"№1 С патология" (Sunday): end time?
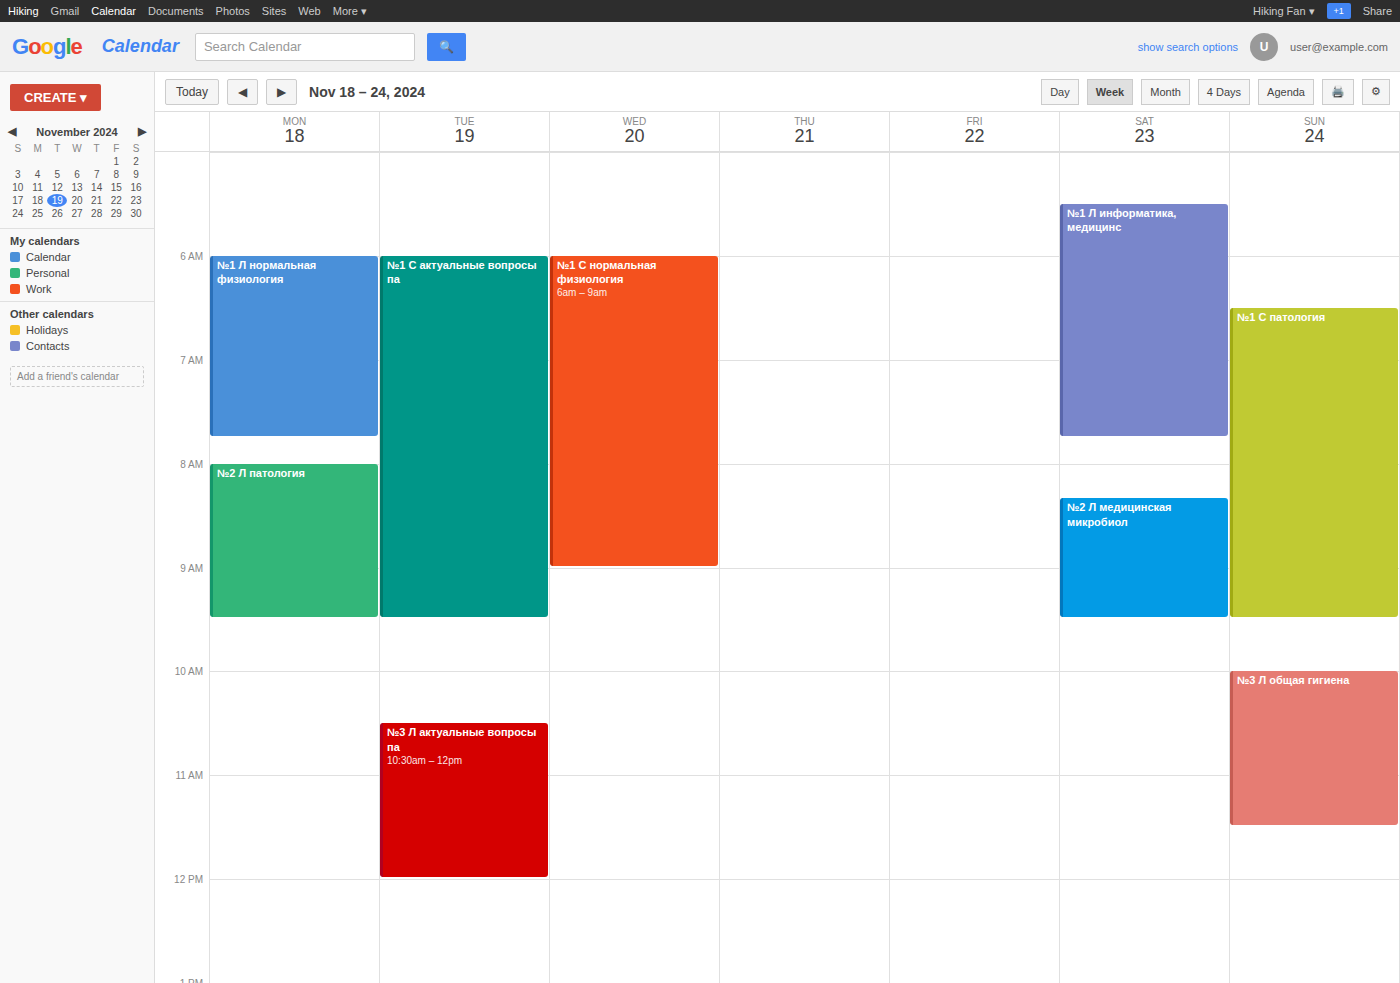
9:30 AM